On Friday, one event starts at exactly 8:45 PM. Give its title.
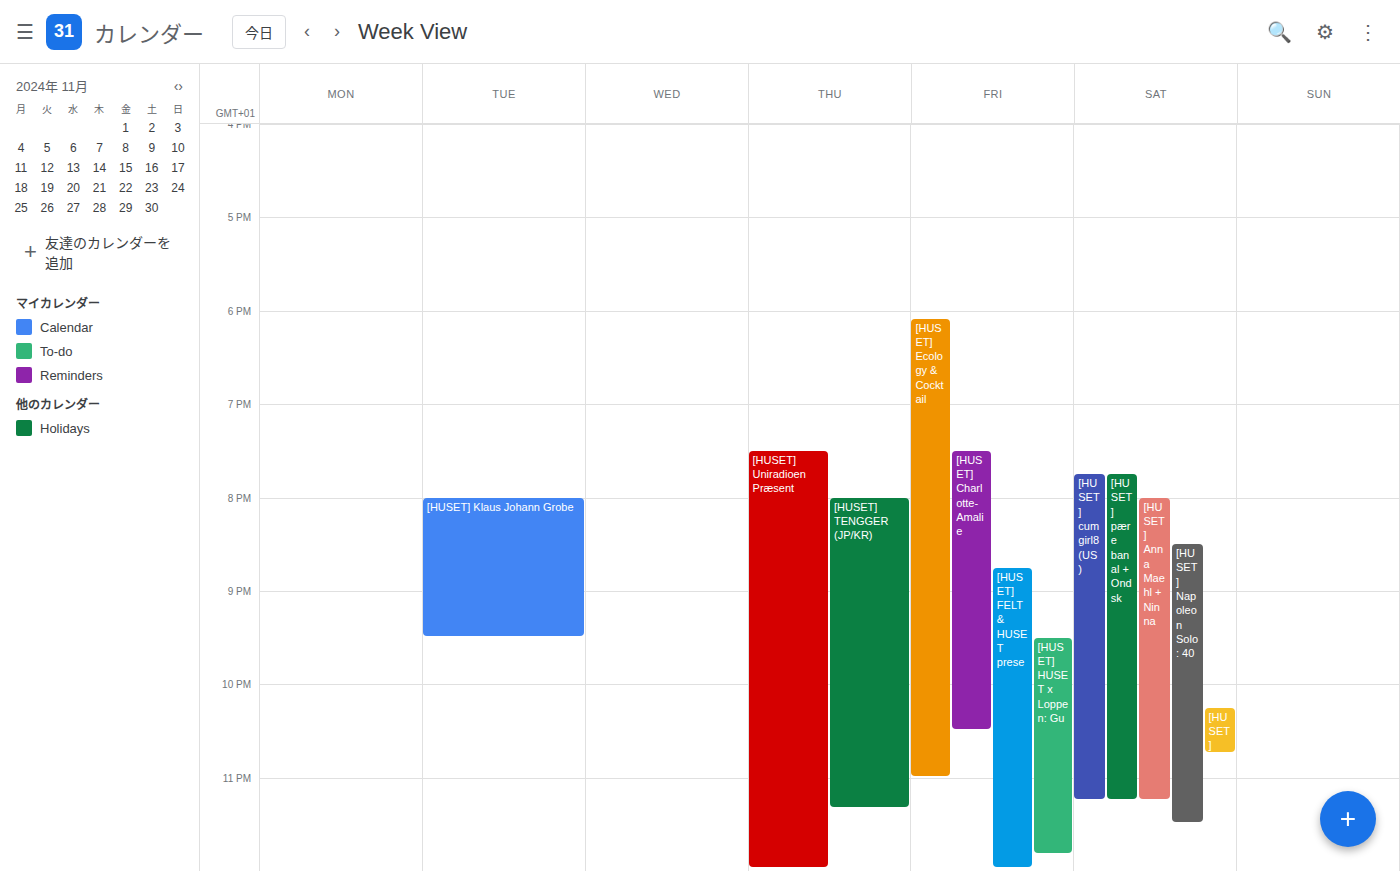
"[HUSET] FELT & HUSET prese"